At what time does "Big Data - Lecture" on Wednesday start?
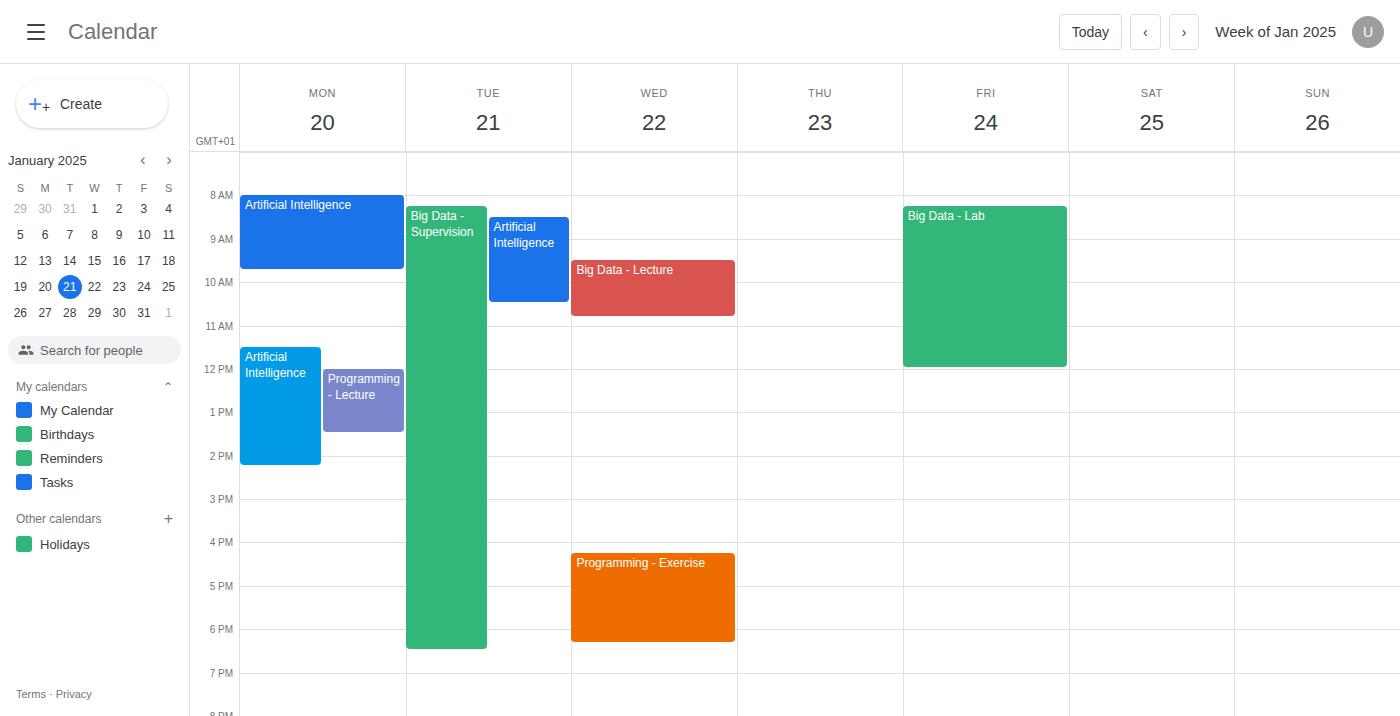
9:30 AM